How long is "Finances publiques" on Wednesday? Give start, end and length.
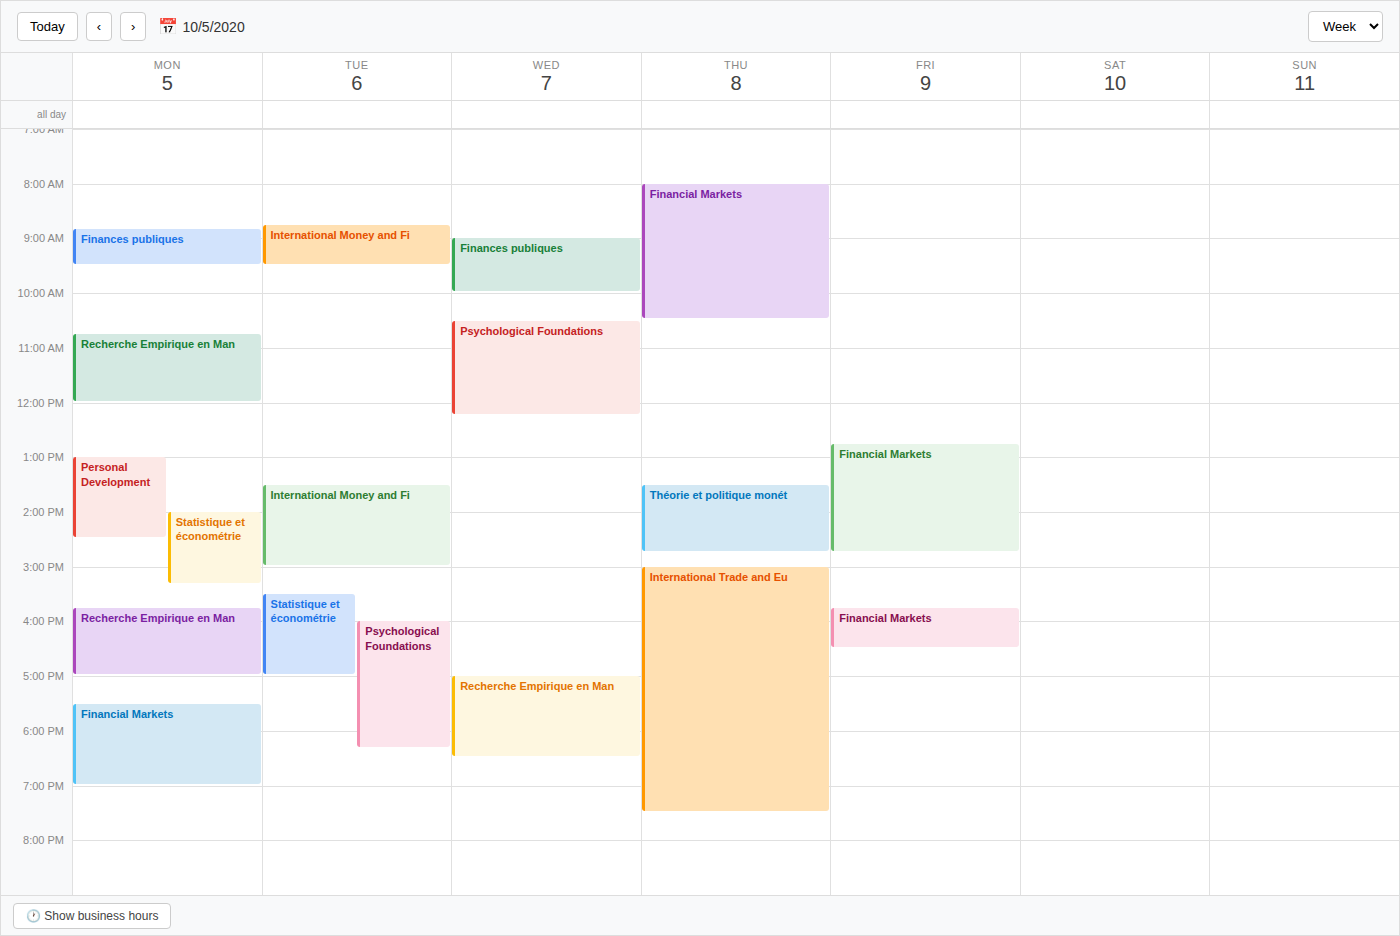
9:00 AM to 10:00 AM, 1 hour